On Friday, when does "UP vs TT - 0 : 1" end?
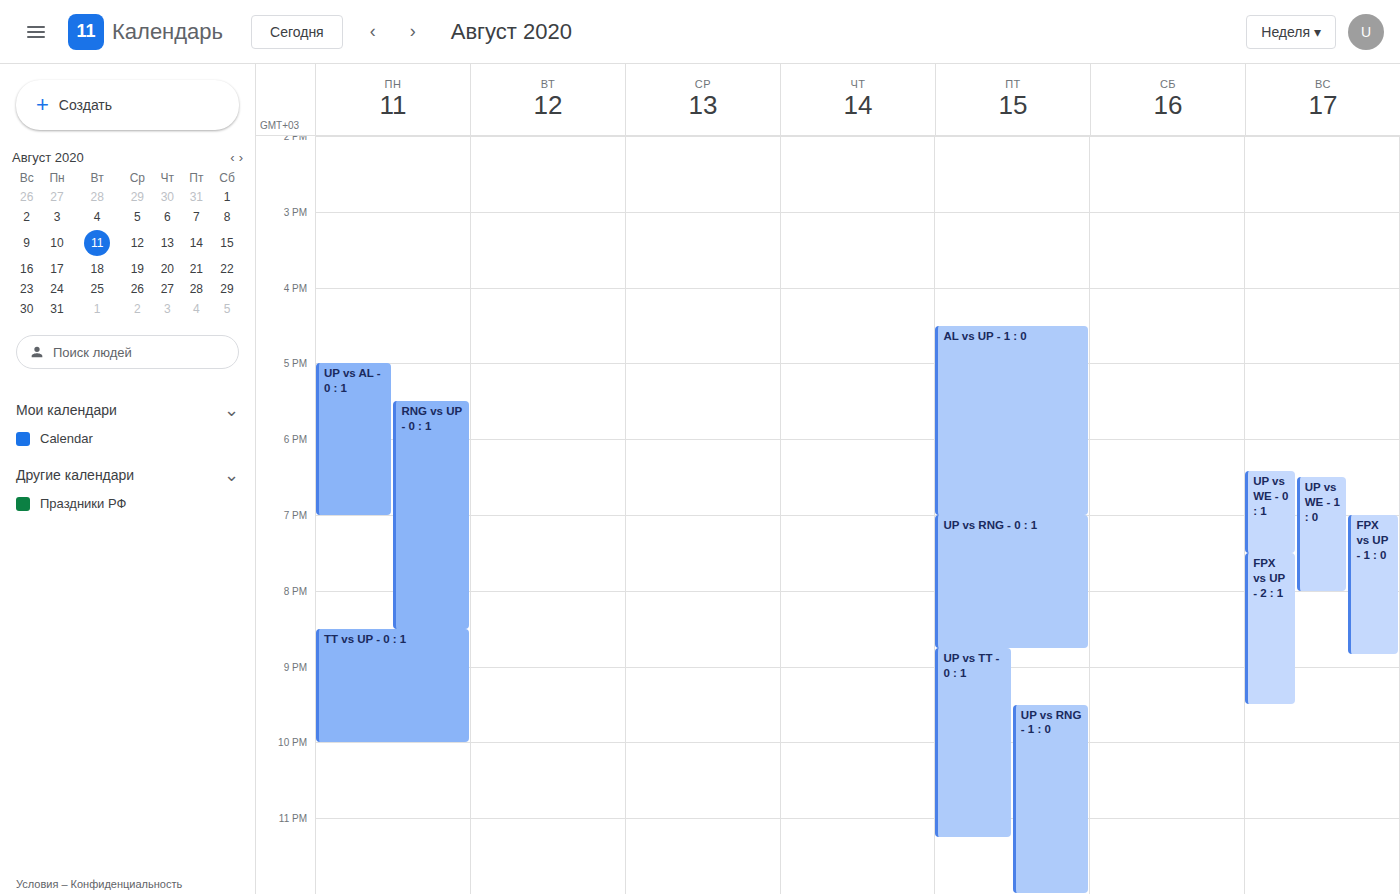
11:15 PM